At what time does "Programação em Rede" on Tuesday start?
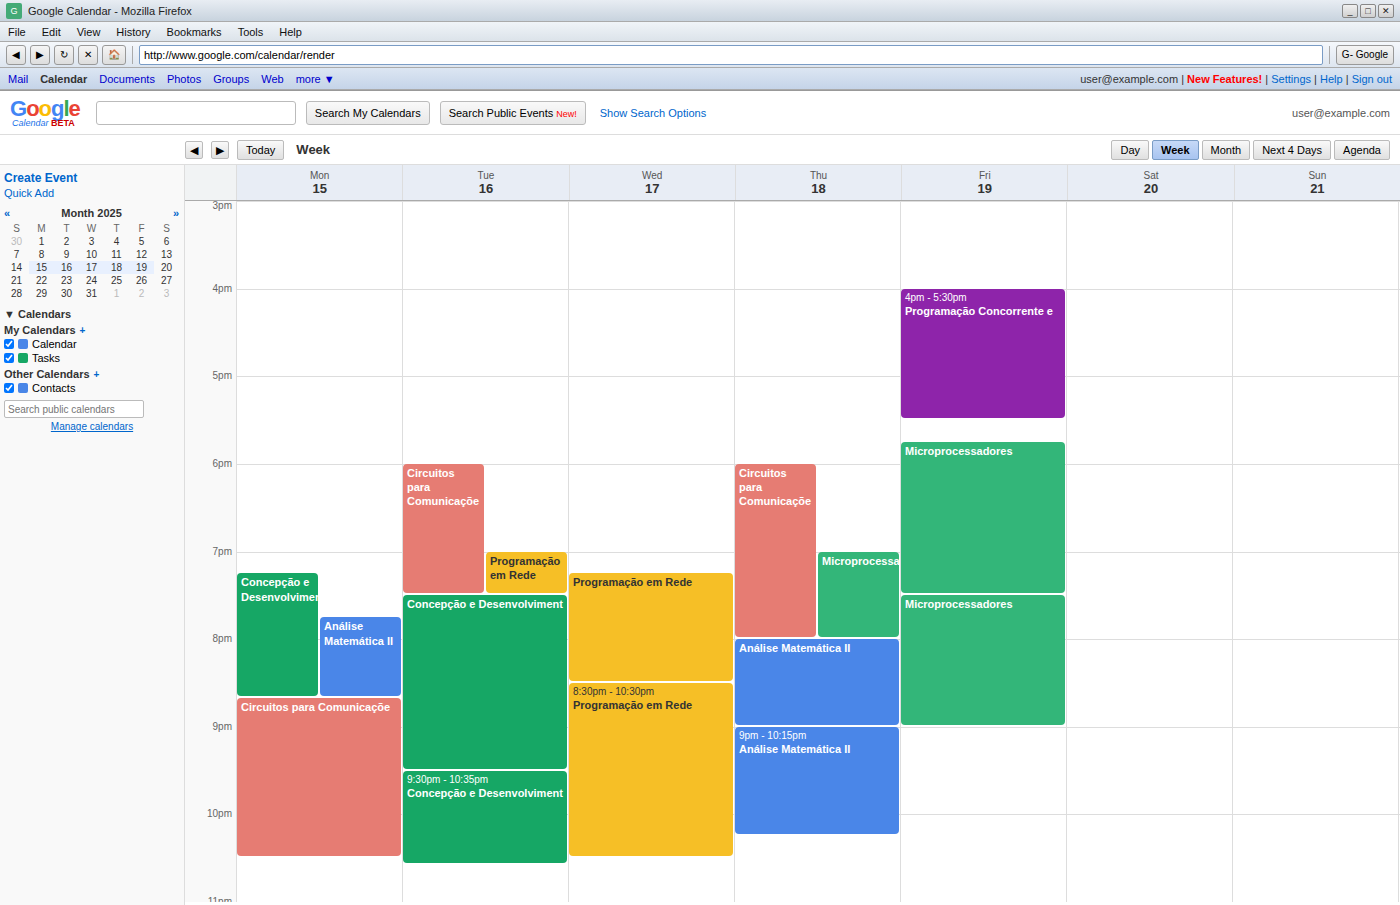
19:00